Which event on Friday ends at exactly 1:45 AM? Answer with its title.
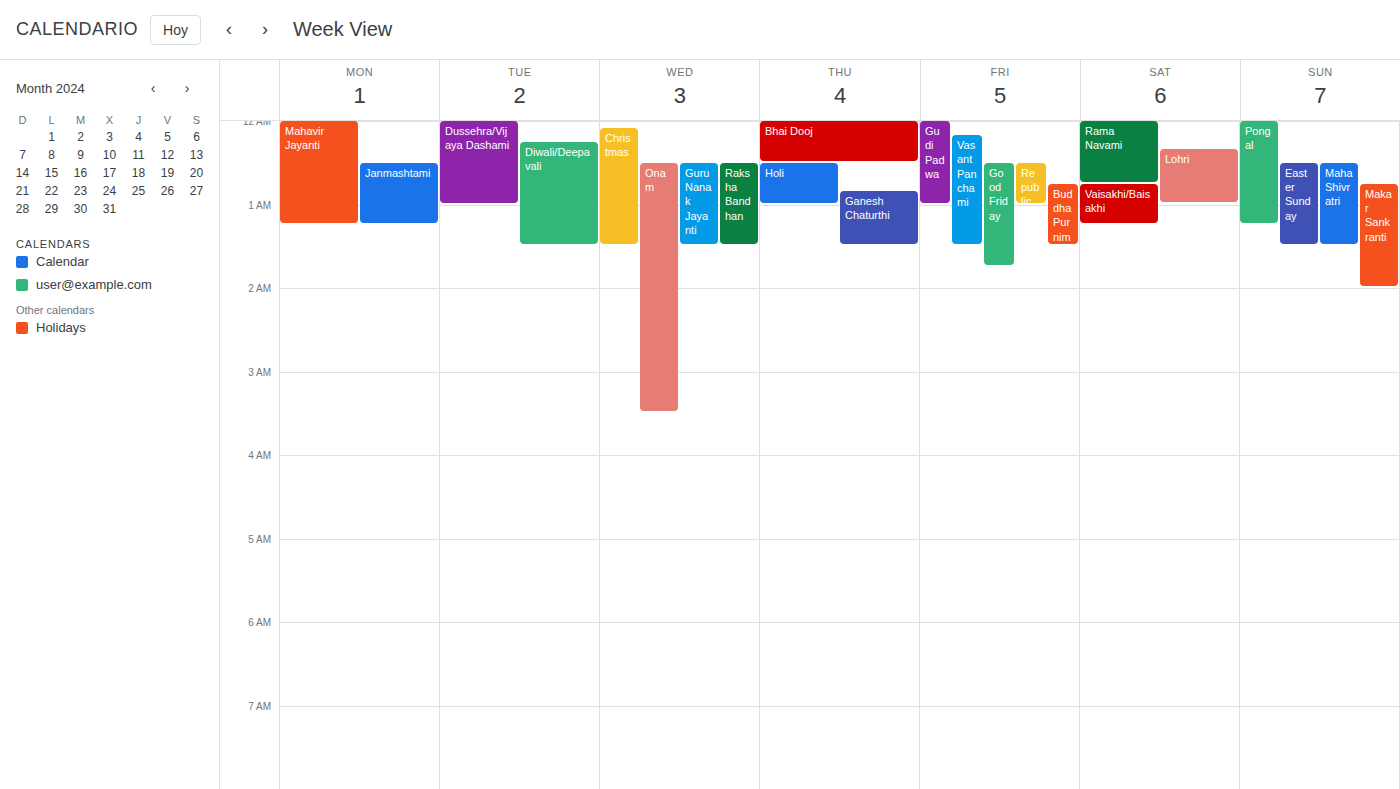
"Good Friday"